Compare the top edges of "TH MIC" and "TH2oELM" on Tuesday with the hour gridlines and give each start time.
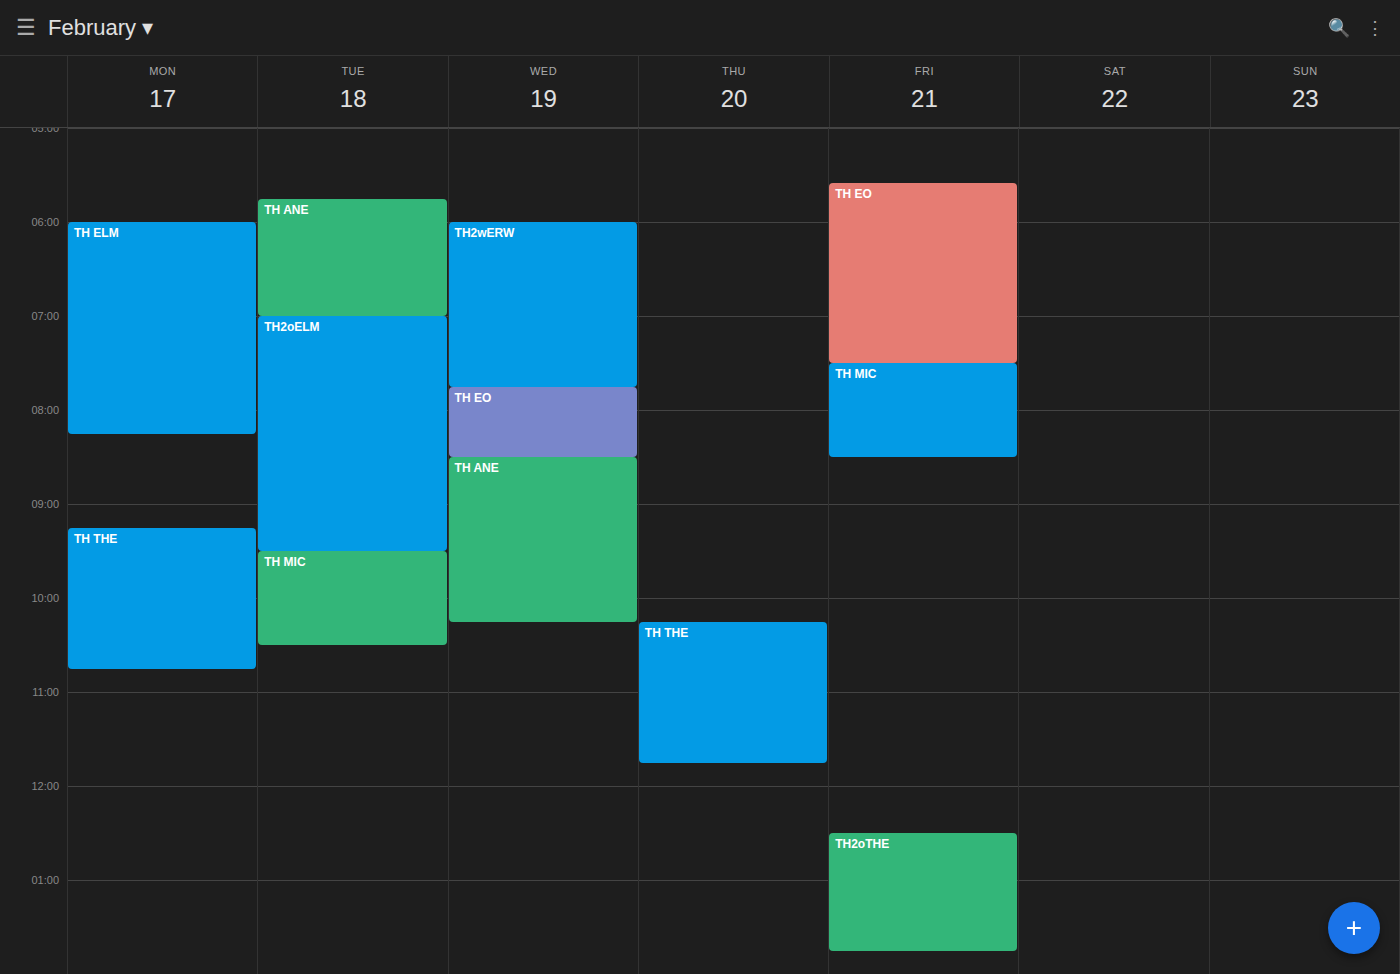
"TH MIC": 9:30 AM, halfway between the 9 AM and 10 AM lines. "TH2oELM": 7:00 AM, exactly on the 7 AM line.